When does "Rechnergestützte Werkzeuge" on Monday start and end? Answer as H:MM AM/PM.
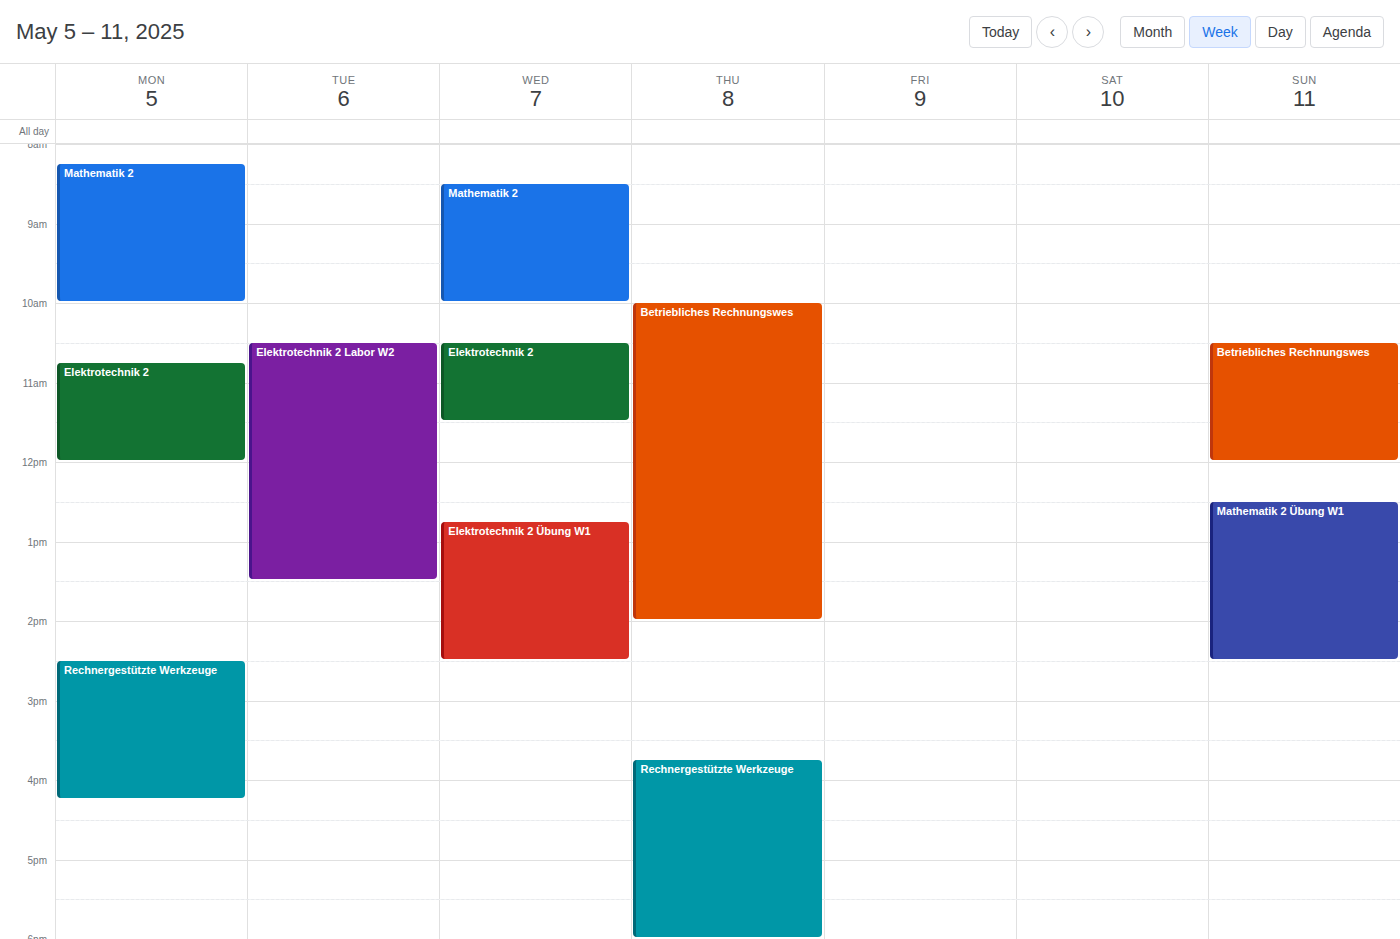
2:30 PM to 4:15 PM